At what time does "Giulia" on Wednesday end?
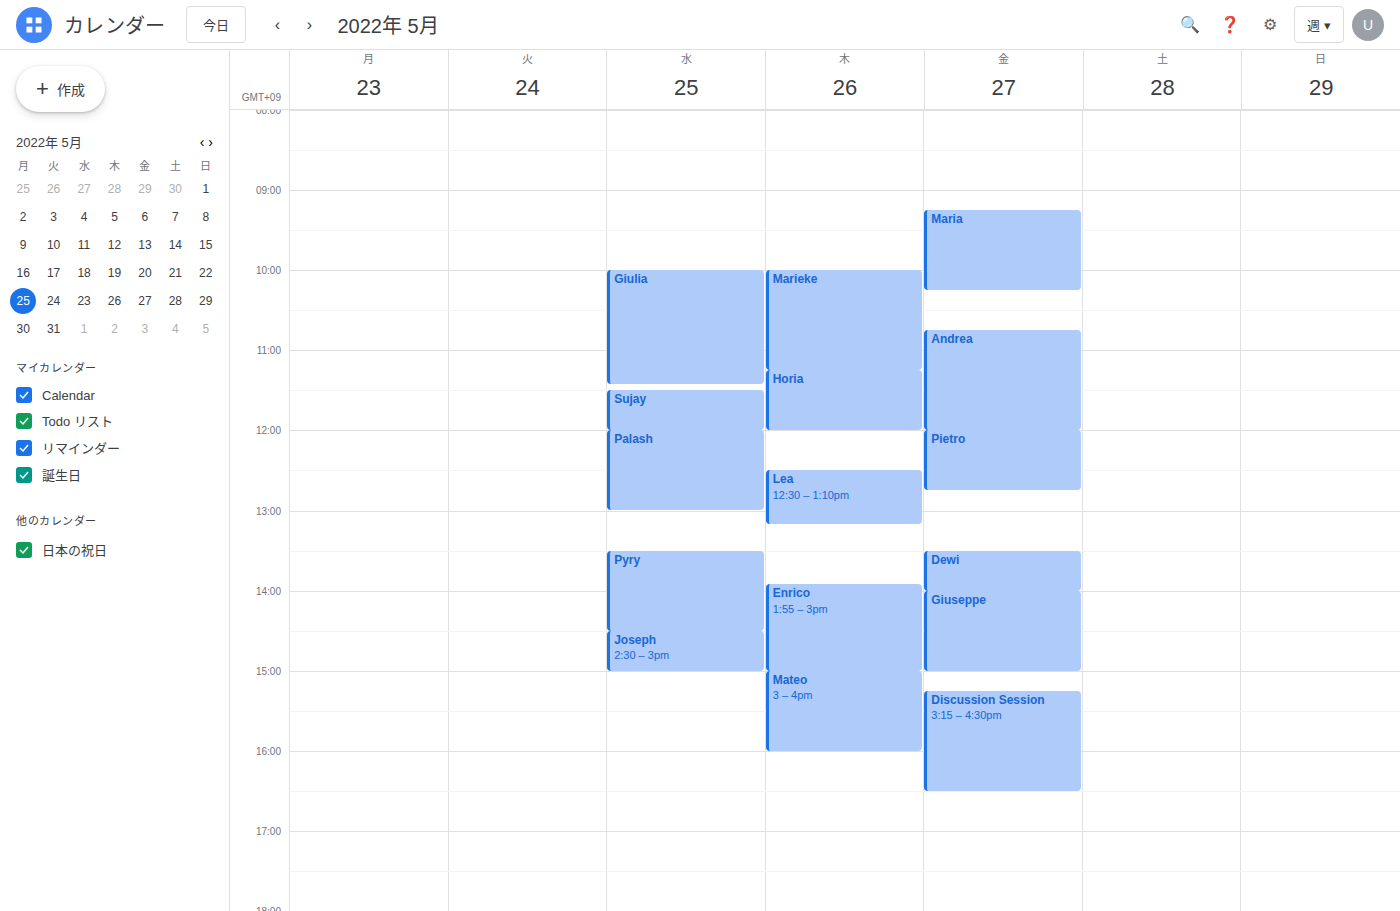
11:25